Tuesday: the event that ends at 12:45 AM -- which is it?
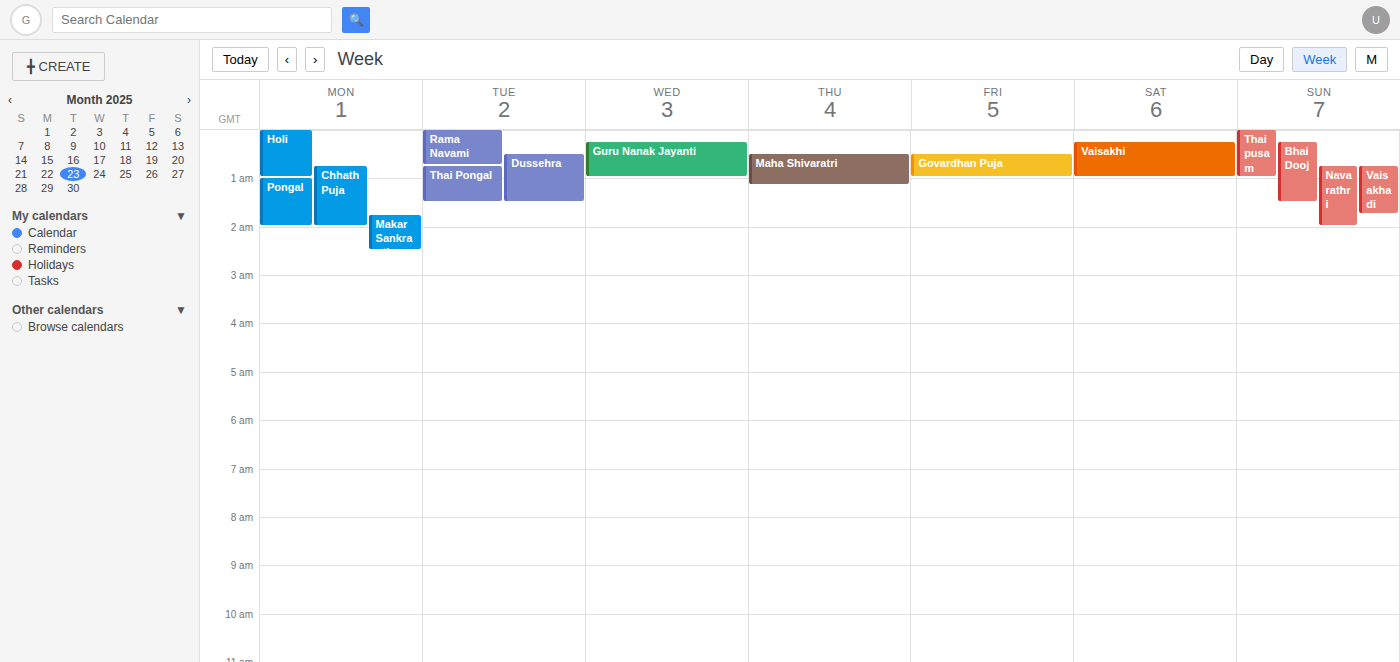
"Rama Navami"